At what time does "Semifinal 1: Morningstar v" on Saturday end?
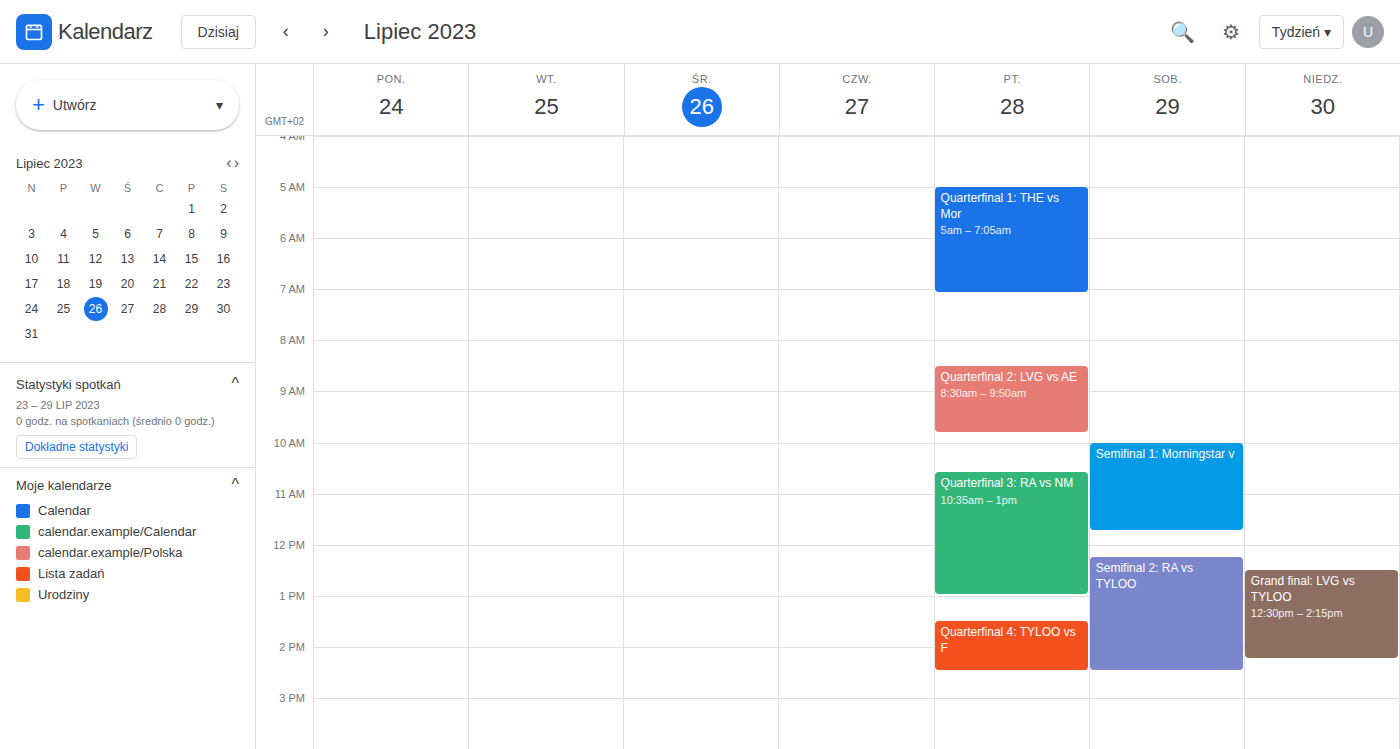
11:45 AM